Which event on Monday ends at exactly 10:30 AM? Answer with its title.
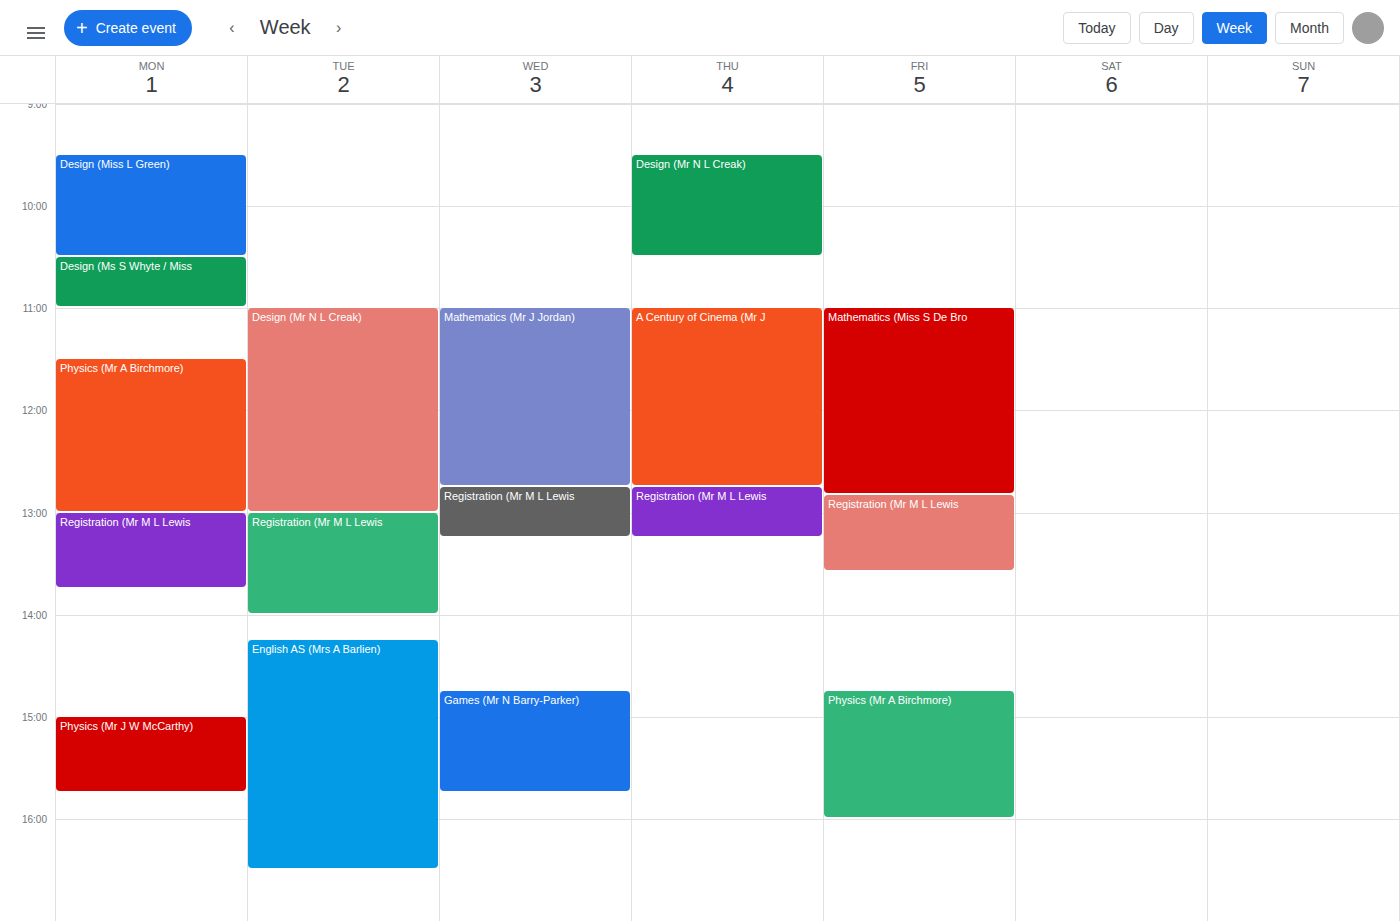
"Design (Miss L Green)"